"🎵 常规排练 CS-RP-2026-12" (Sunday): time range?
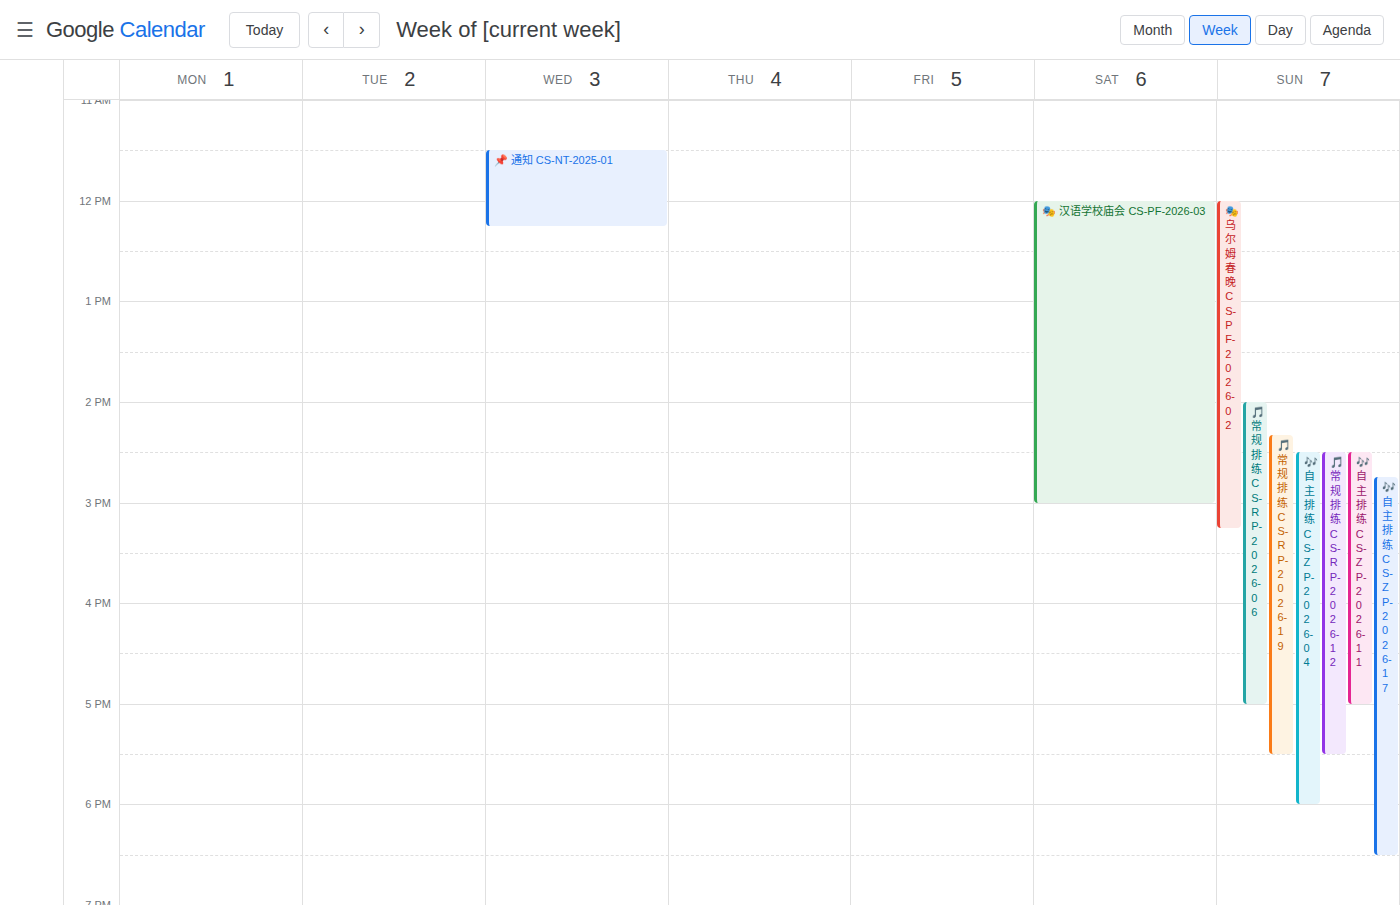
2:30 PM to 5:30 PM